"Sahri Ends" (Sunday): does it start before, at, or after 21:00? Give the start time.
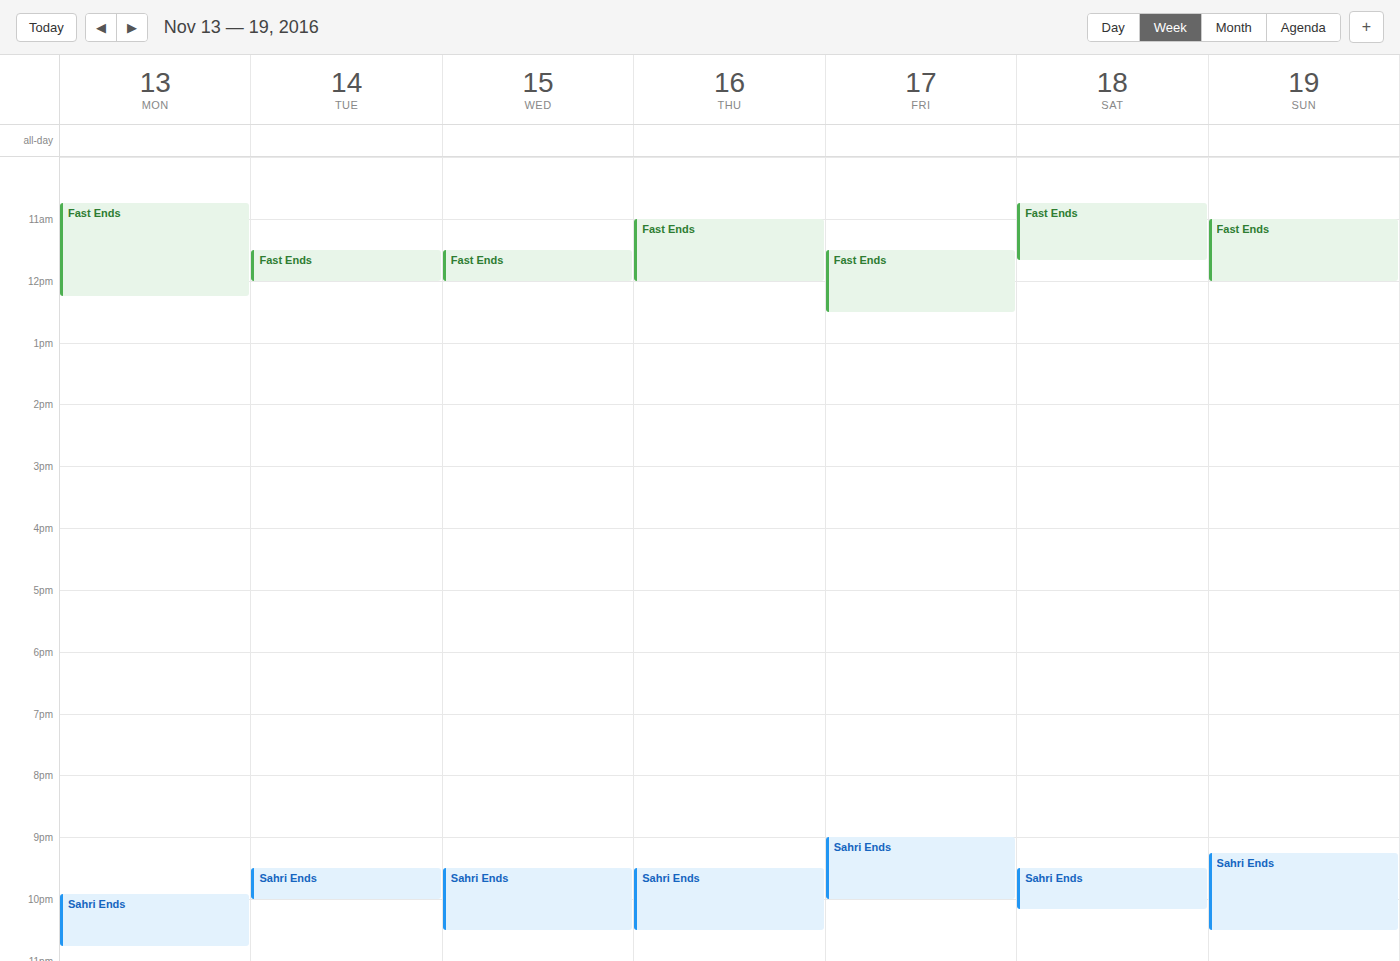
21:15 -- after 21:00, 15 minutes below the 21:00 line.